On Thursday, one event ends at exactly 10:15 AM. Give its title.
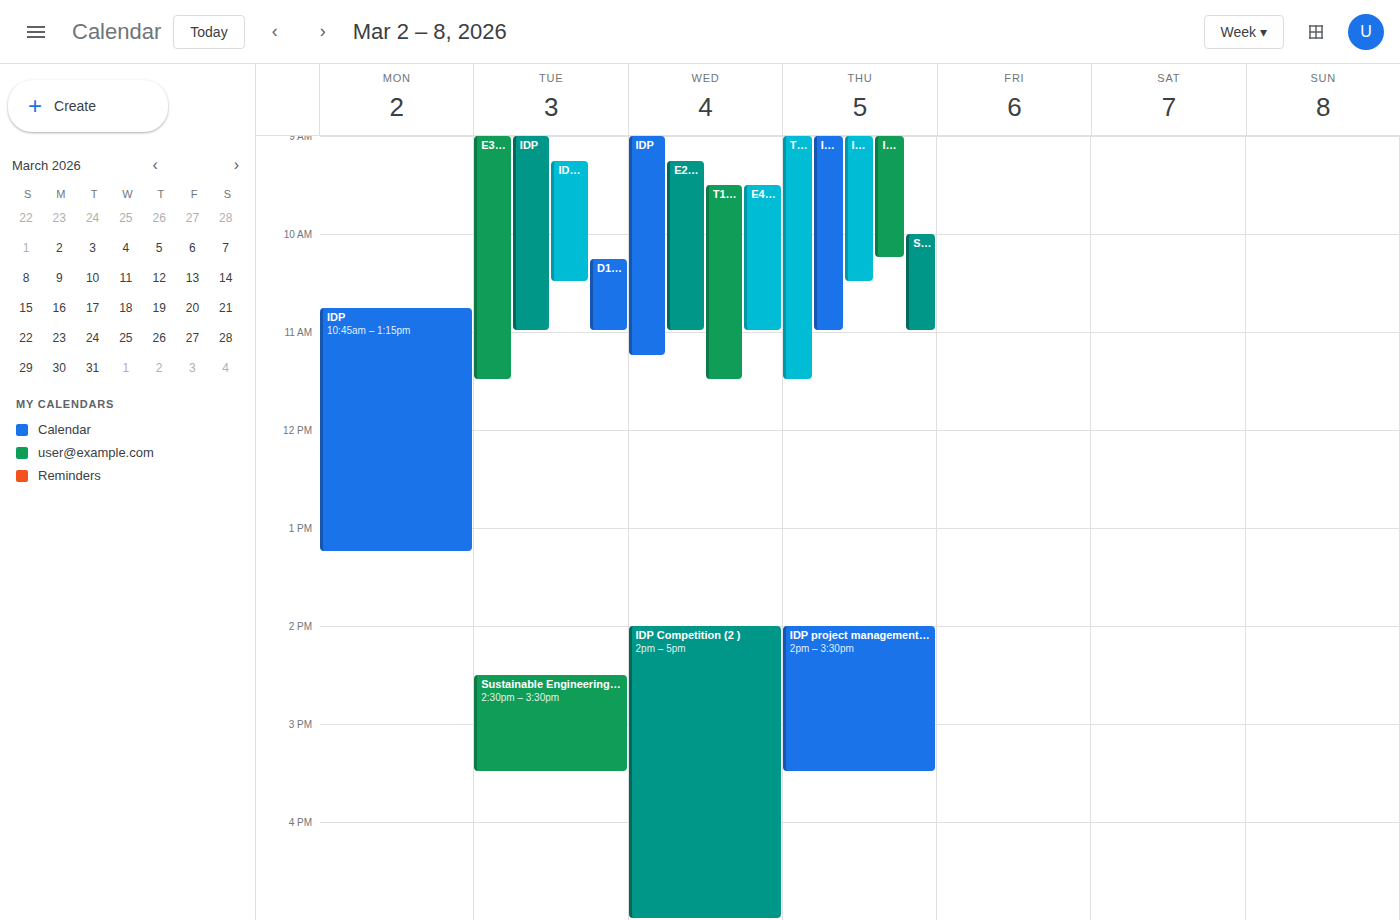
"Introductory Lecture"